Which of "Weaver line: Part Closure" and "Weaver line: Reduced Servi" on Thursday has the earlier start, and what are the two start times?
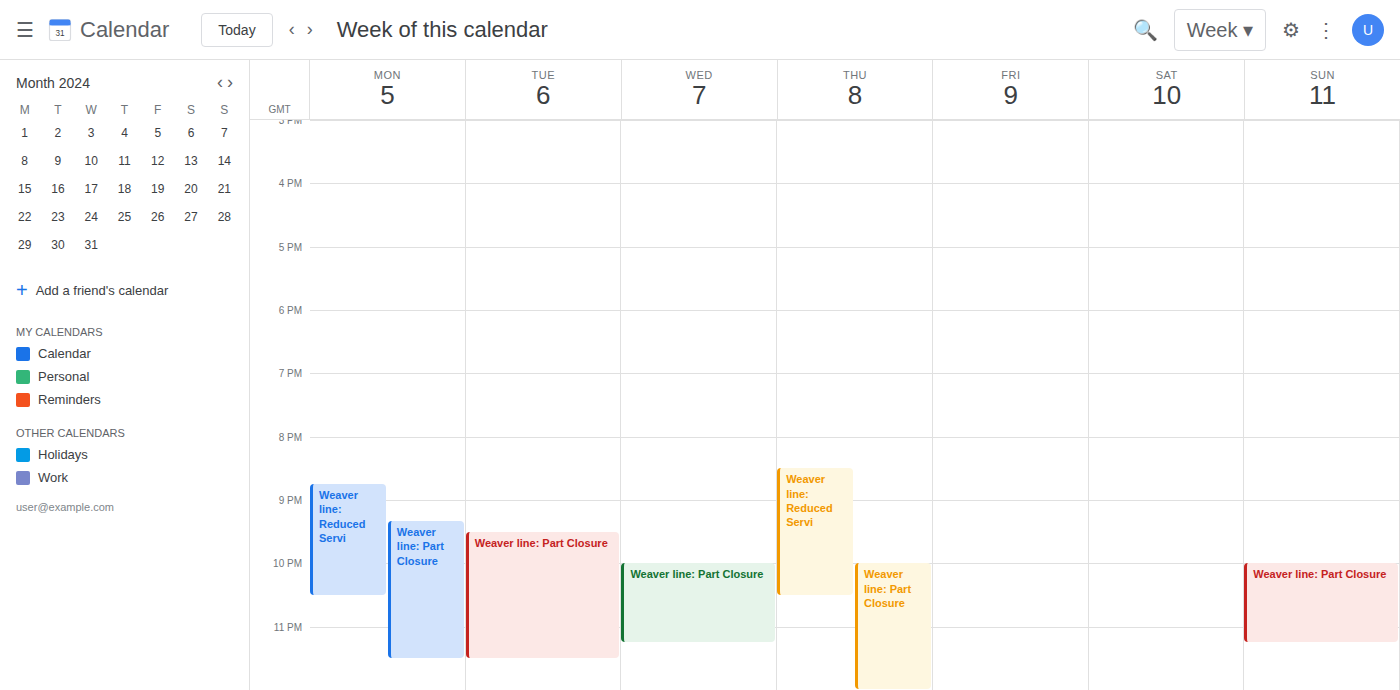
"Weaver line: Reduced Servi" 8:30 PM; "Weaver line: Part Closure" 10:00 PM.